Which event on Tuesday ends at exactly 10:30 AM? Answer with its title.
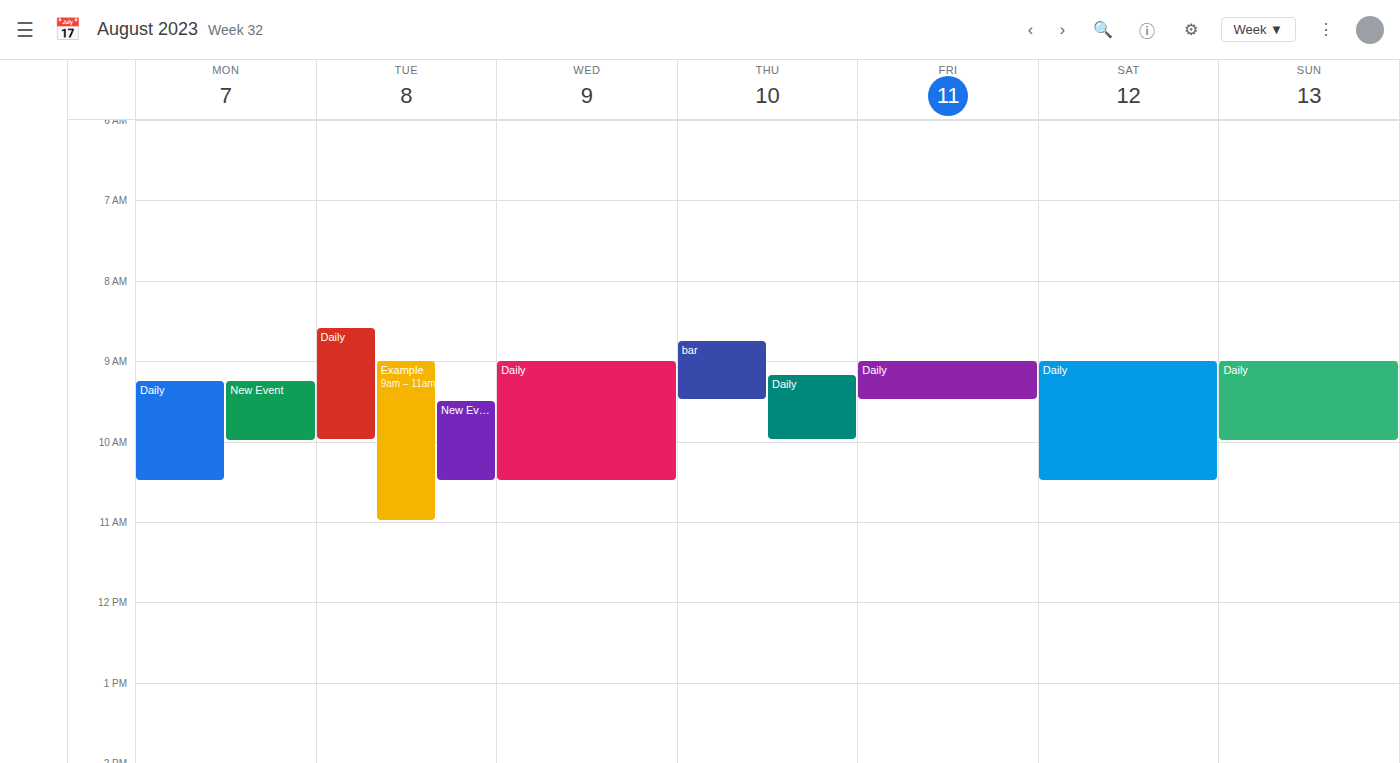
"New Event"